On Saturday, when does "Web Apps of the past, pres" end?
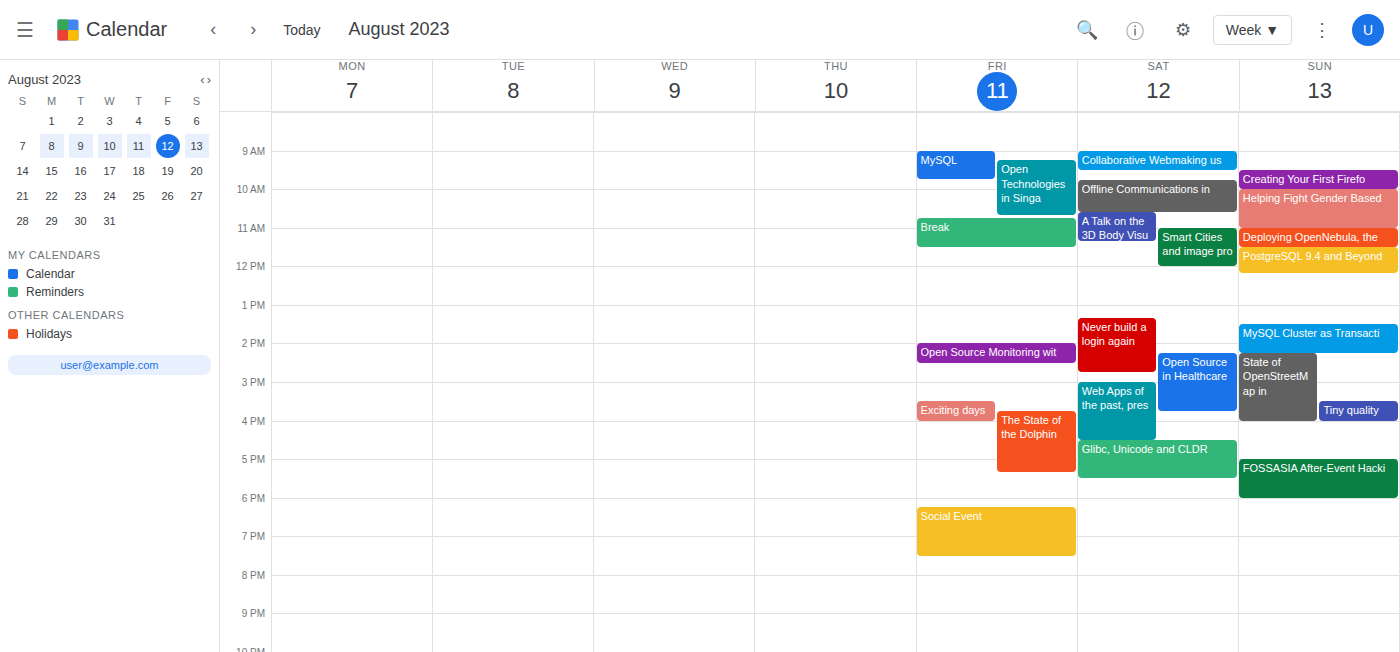
4:30 PM